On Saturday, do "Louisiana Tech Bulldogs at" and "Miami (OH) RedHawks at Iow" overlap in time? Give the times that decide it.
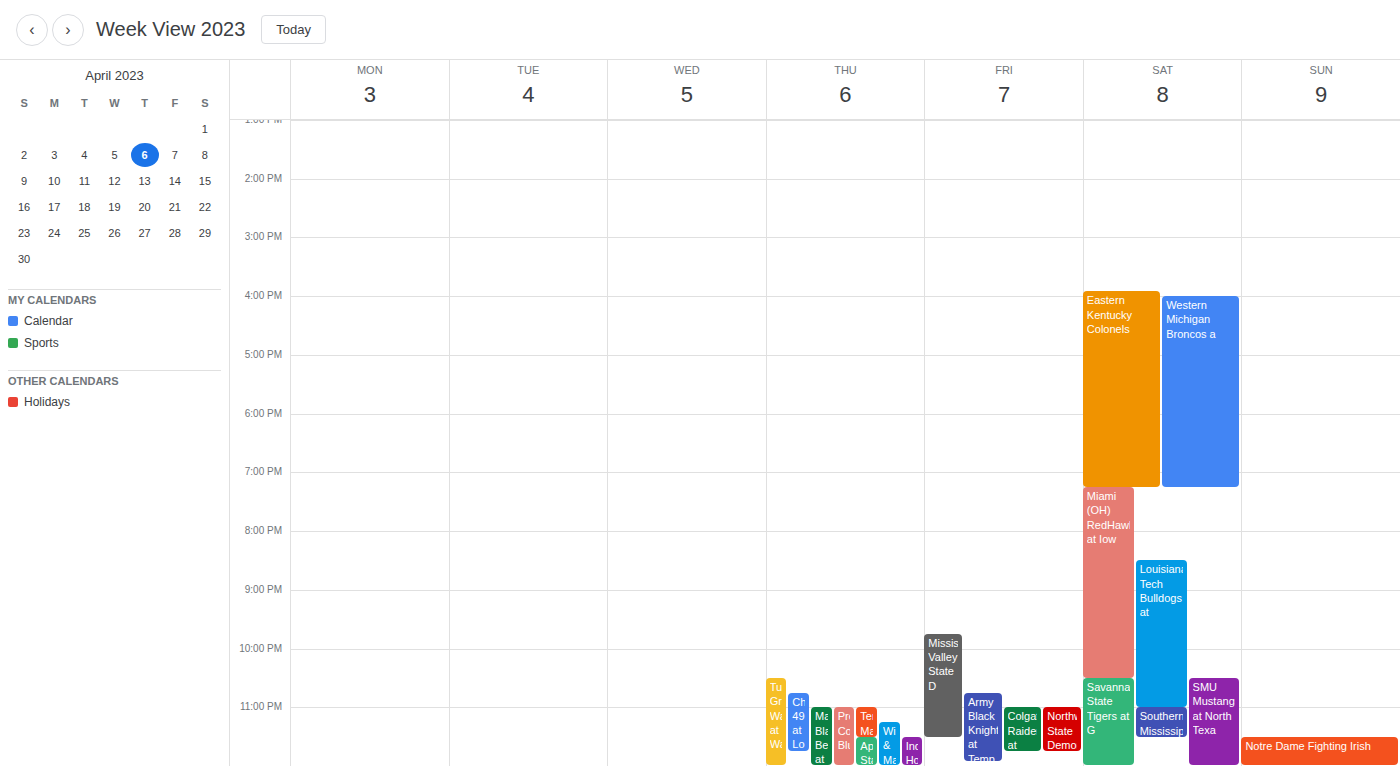
"Louisiana Tech Bulldogs at" starts at 8:30 PM, before "Miami (OH) RedHawks at Iow" ends at 10:30 PM -- they overlap.